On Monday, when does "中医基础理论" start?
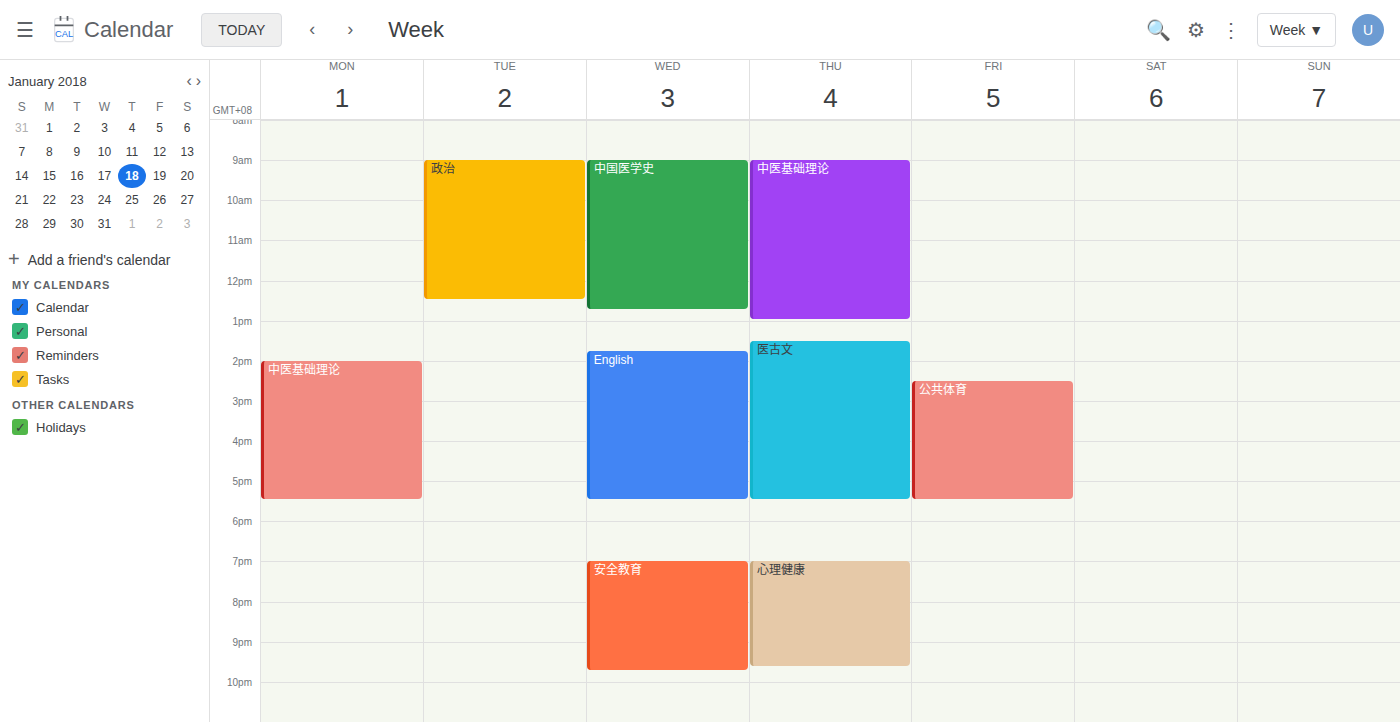
2:00 PM